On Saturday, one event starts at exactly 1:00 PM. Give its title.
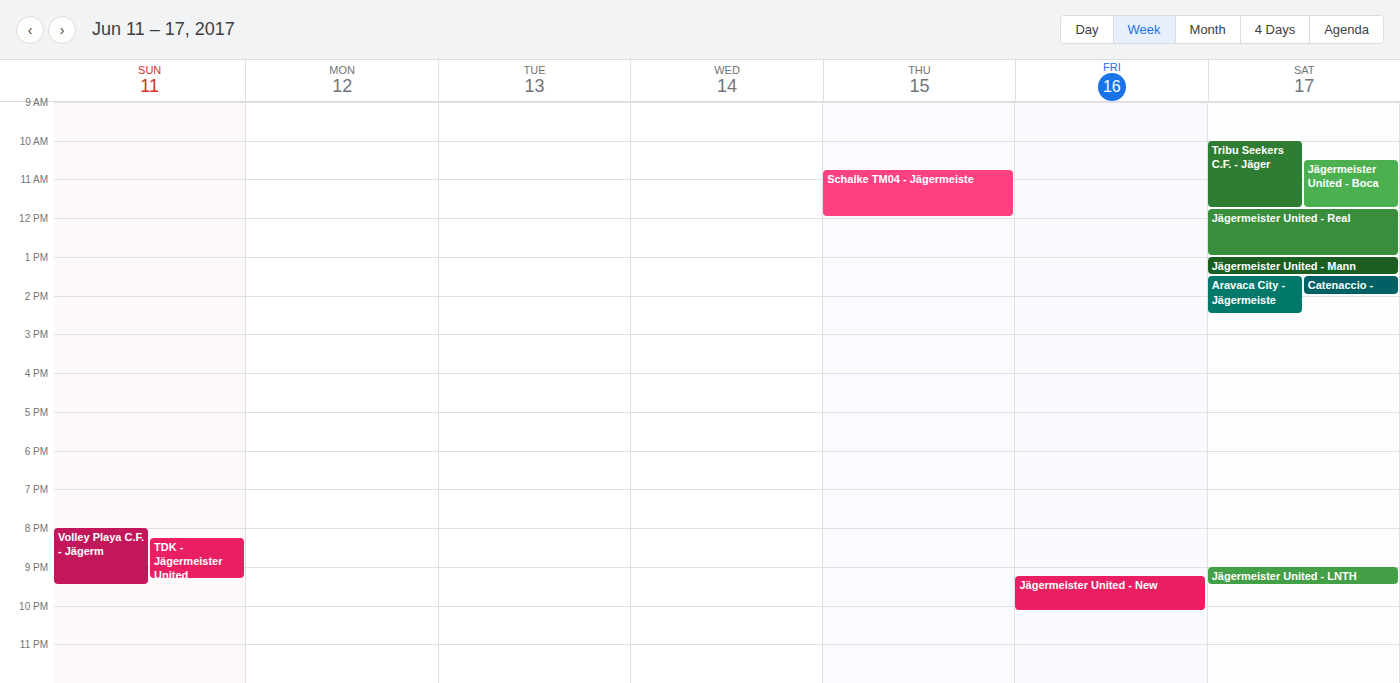
"Jägermeister United - Mann"